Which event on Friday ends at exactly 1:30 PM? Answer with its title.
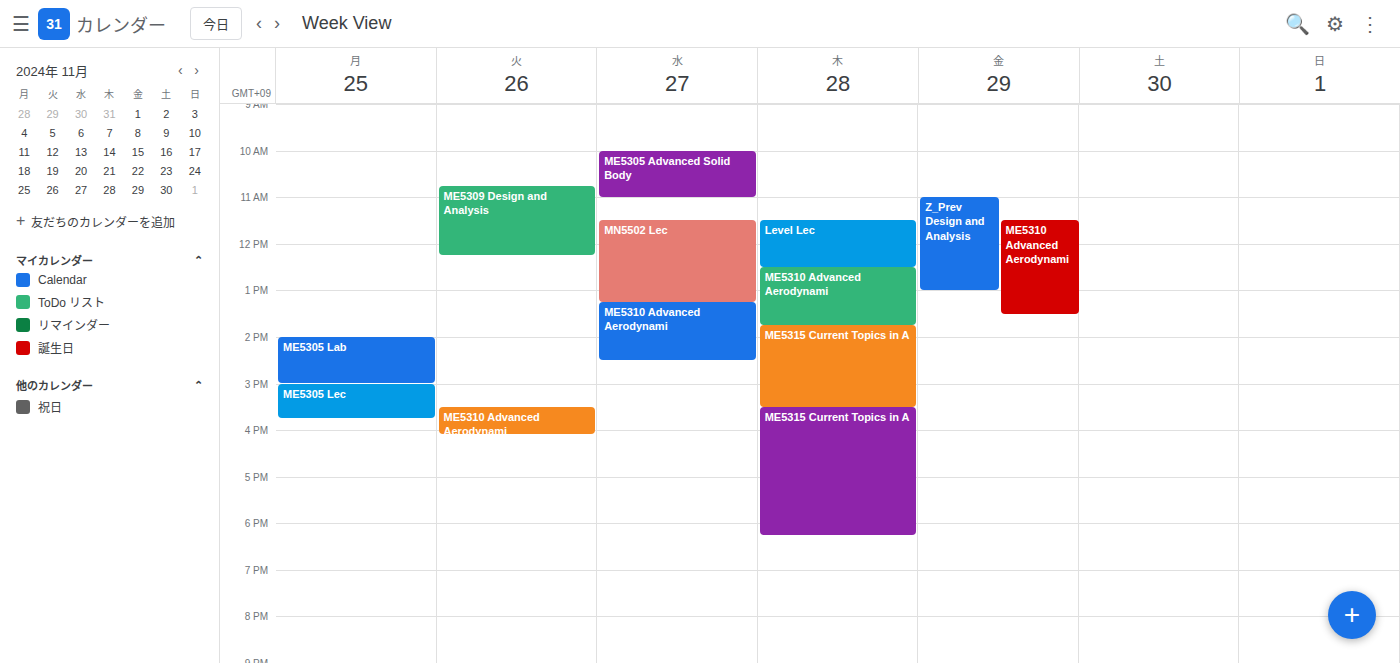
"ME5310 Advanced Aerodynami"